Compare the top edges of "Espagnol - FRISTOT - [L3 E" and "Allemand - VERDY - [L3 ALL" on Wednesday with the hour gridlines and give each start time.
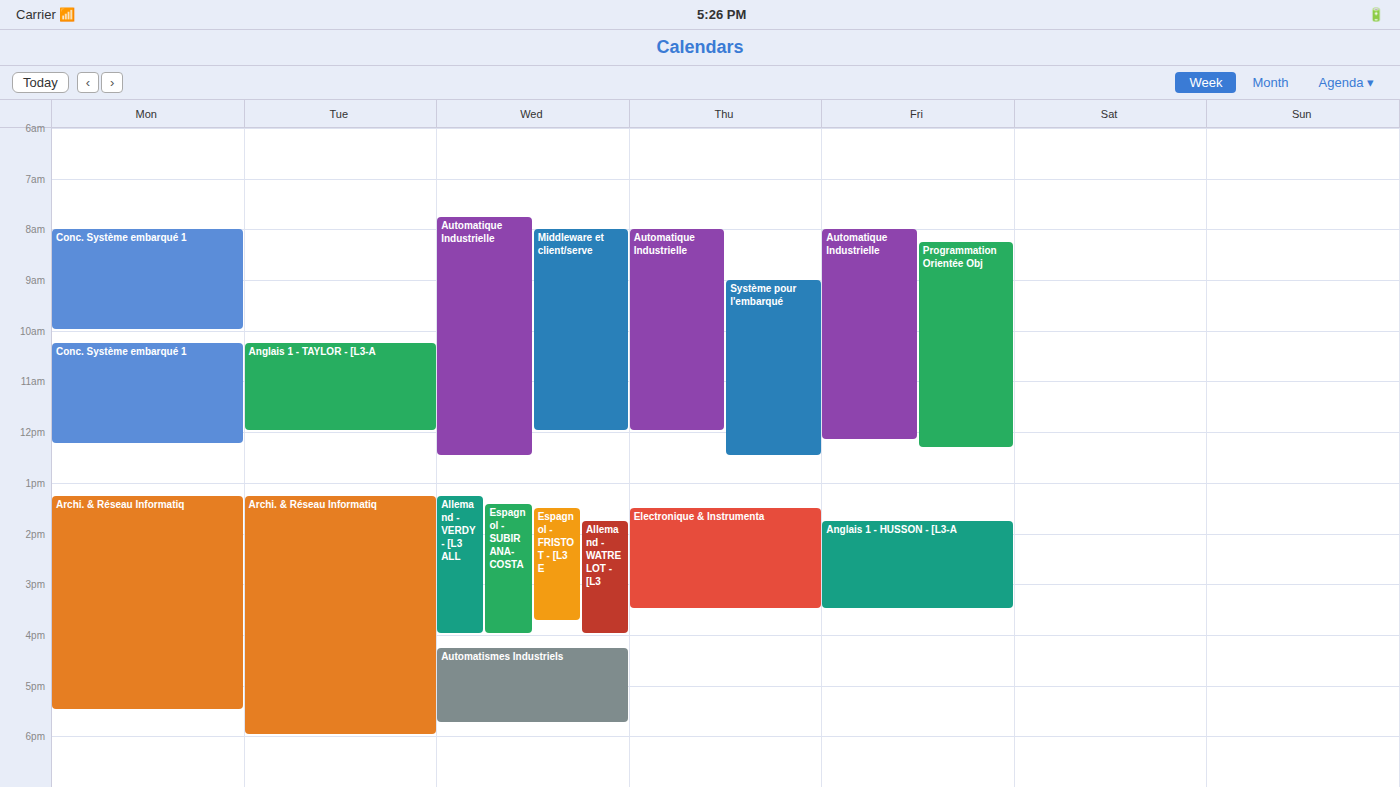
"Espagnol - FRISTOT - [L3 E": 1:30 PM, halfway between the 1 PM and 2 PM lines. "Allemand - VERDY - [L3 ALL": 1:15 PM, neither: a quarter of the way from the 1 PM line to the 2 PM line.